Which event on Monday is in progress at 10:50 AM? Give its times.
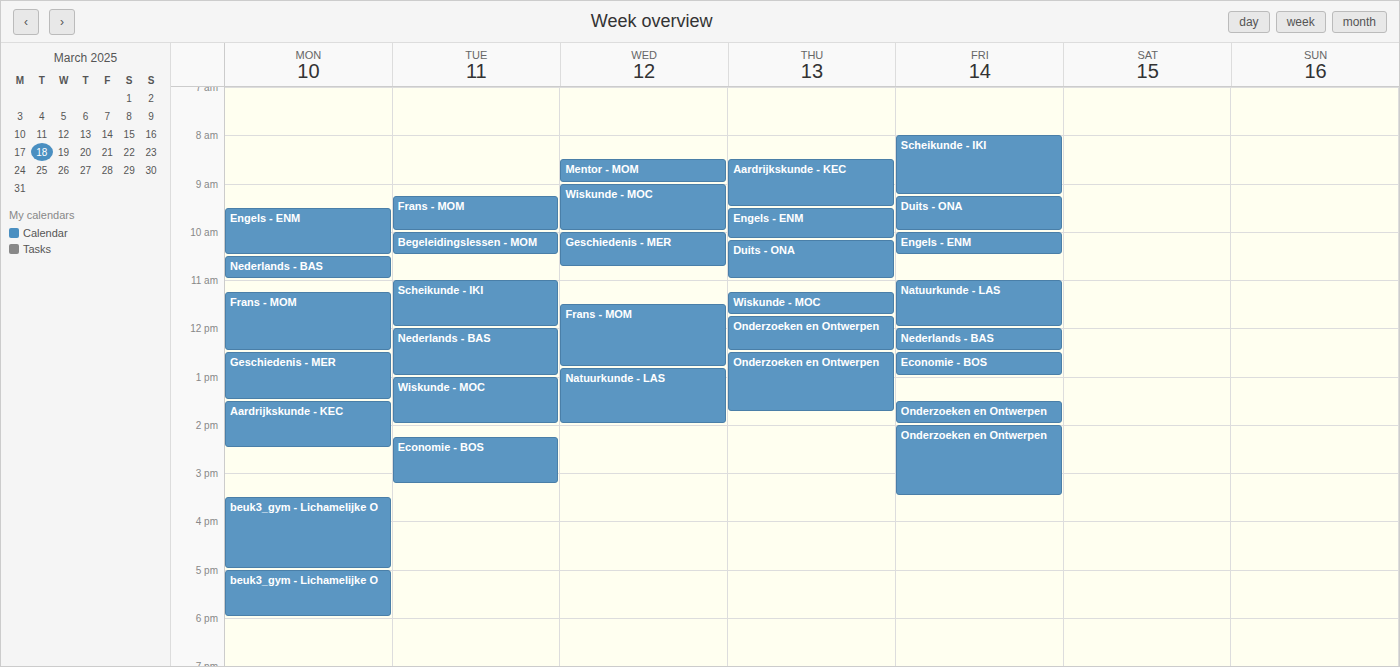
"Nederlands - BAS", 10:30 AM to 11:00 AM